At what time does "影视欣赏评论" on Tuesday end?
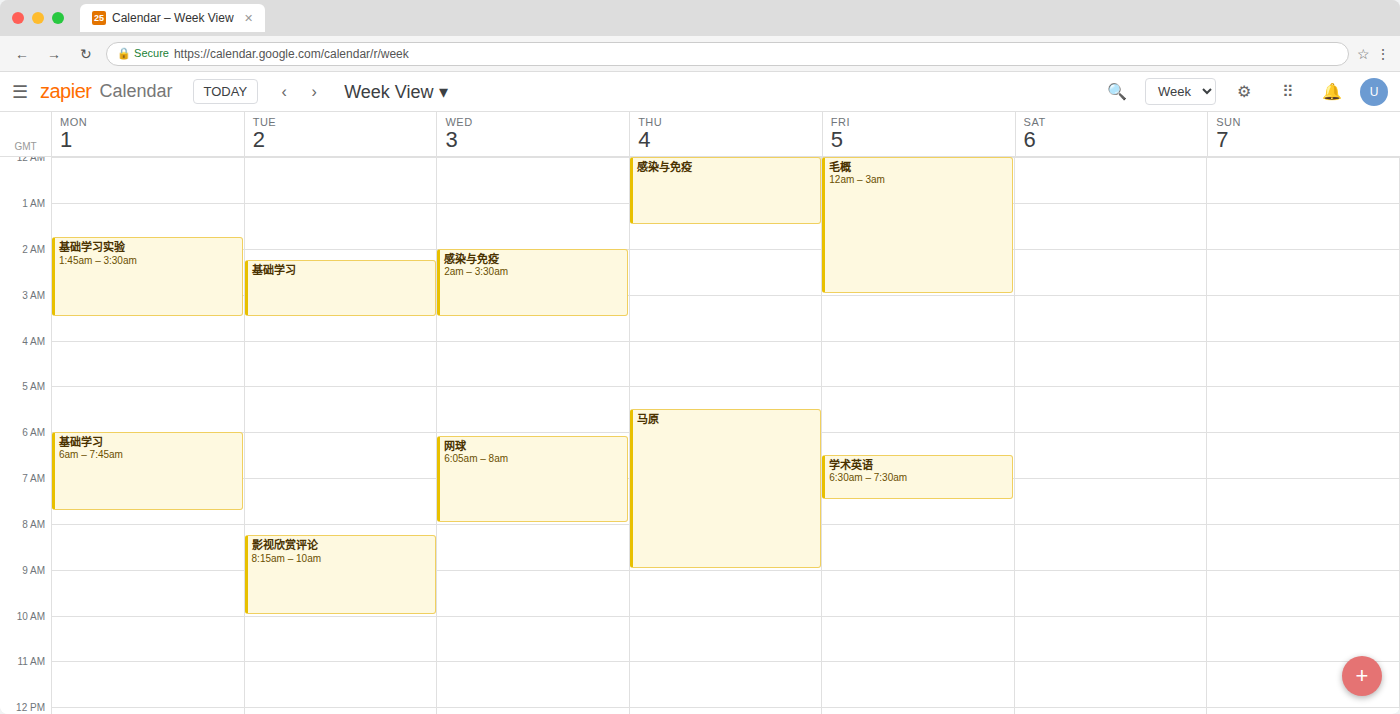
10:00 AM